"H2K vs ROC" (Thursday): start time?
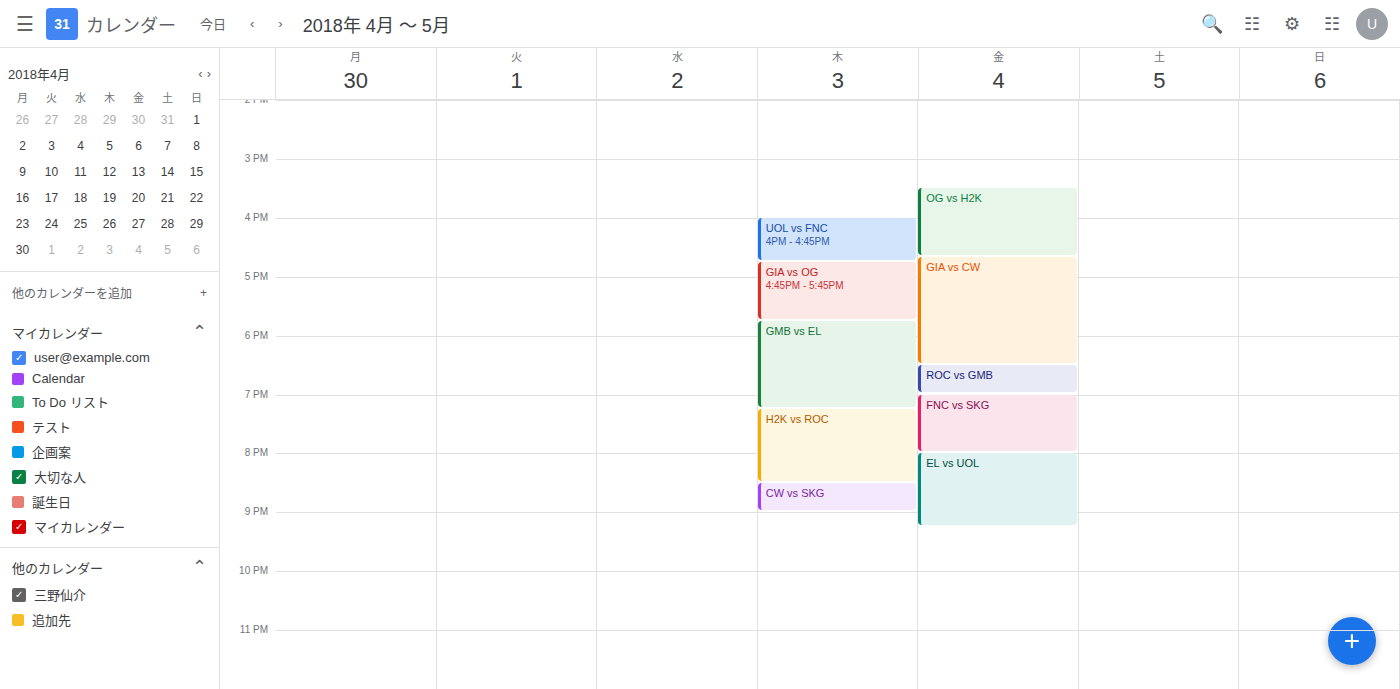
7:15 PM